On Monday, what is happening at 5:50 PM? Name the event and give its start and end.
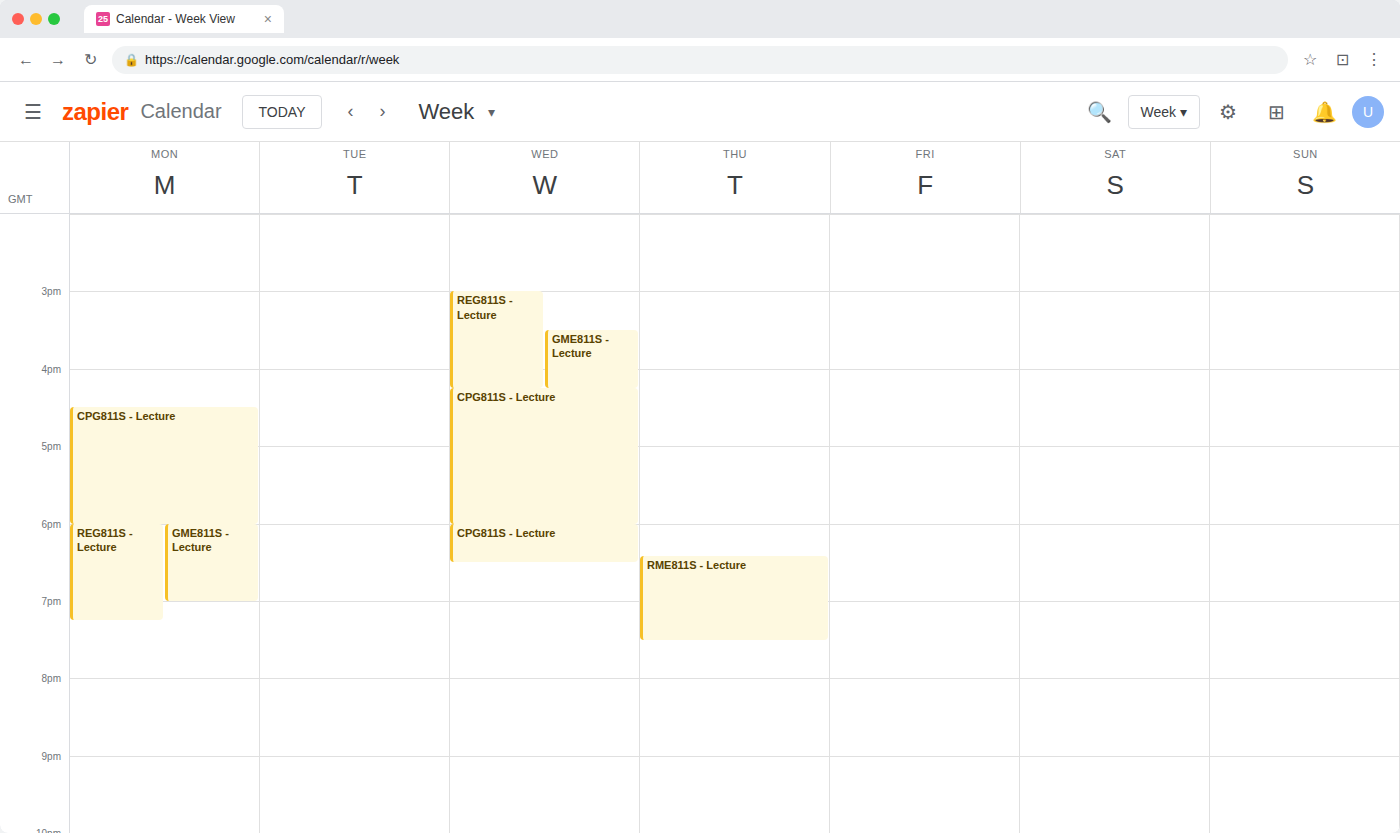
"CPG811S - Lecture", 4:30 PM to 6:00 PM